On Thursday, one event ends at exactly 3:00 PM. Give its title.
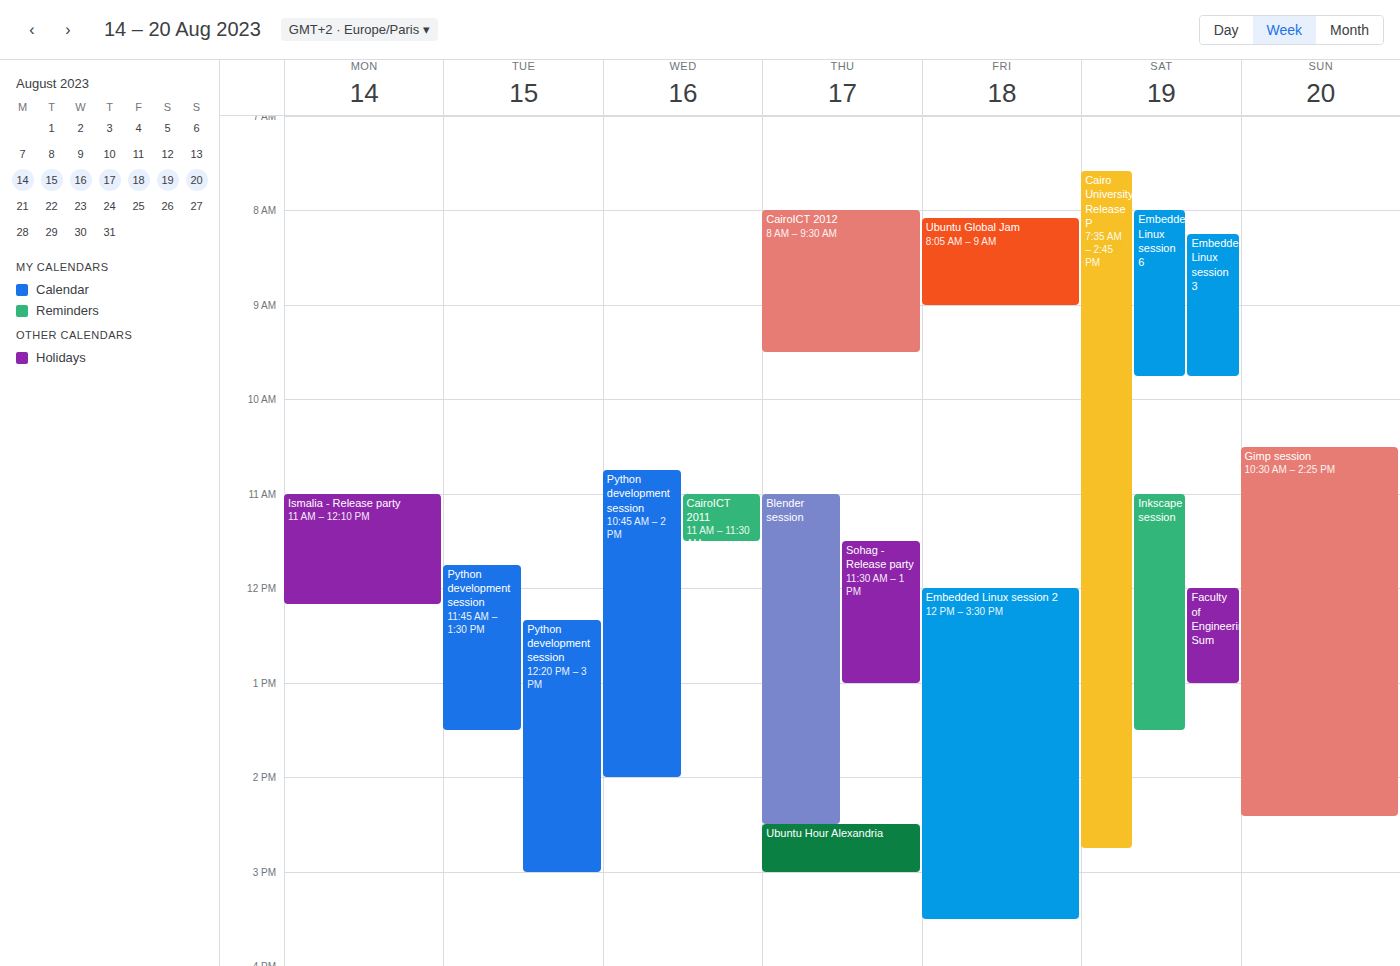
"Ubuntu Hour Alexandria"